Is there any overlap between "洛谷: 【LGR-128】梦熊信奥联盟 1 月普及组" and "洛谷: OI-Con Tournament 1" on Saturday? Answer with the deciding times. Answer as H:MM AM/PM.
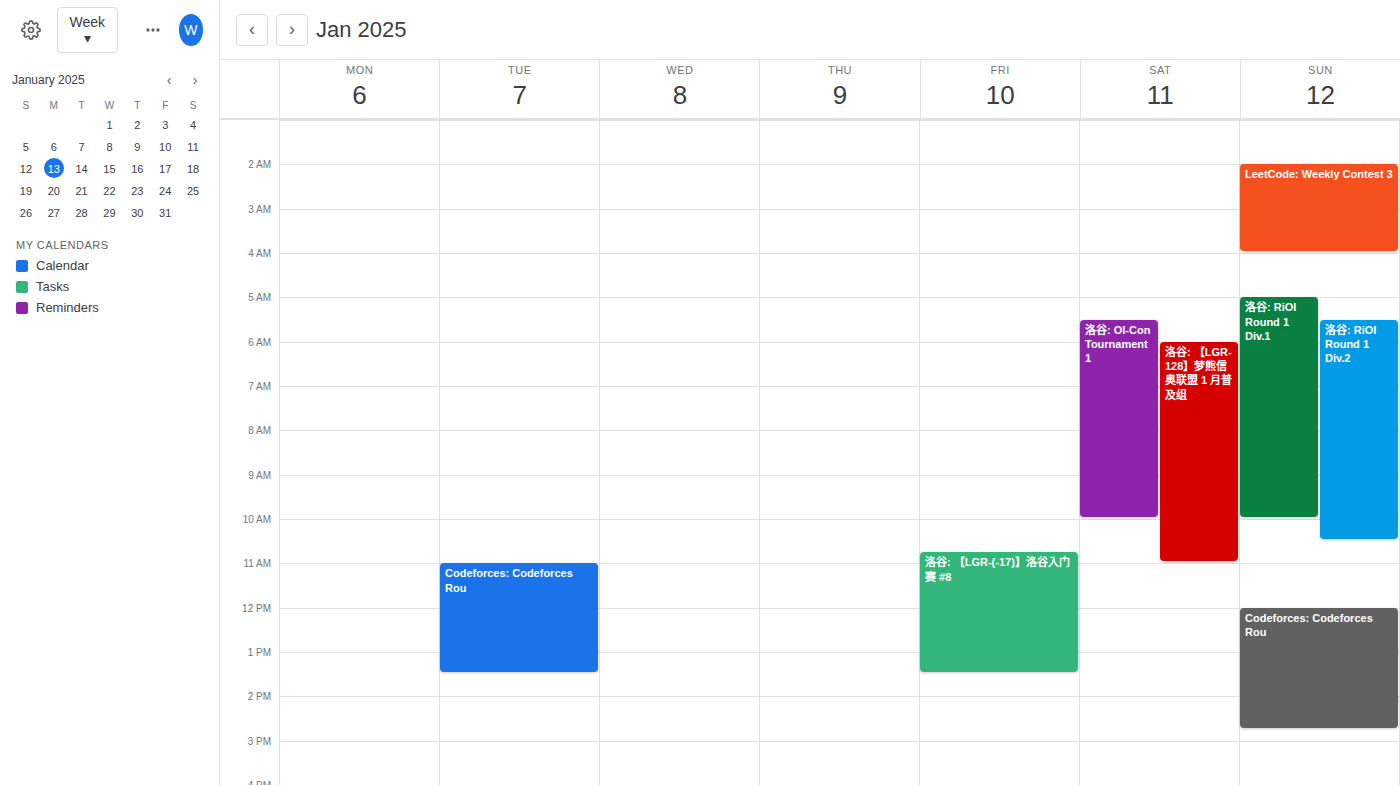
"洛谷: 【LGR-128】梦熊信奥联盟 1 月普及组" starts at 6:00 AM, before "洛谷: OI-Con Tournament 1" ends at 10:00 AM -- they overlap.